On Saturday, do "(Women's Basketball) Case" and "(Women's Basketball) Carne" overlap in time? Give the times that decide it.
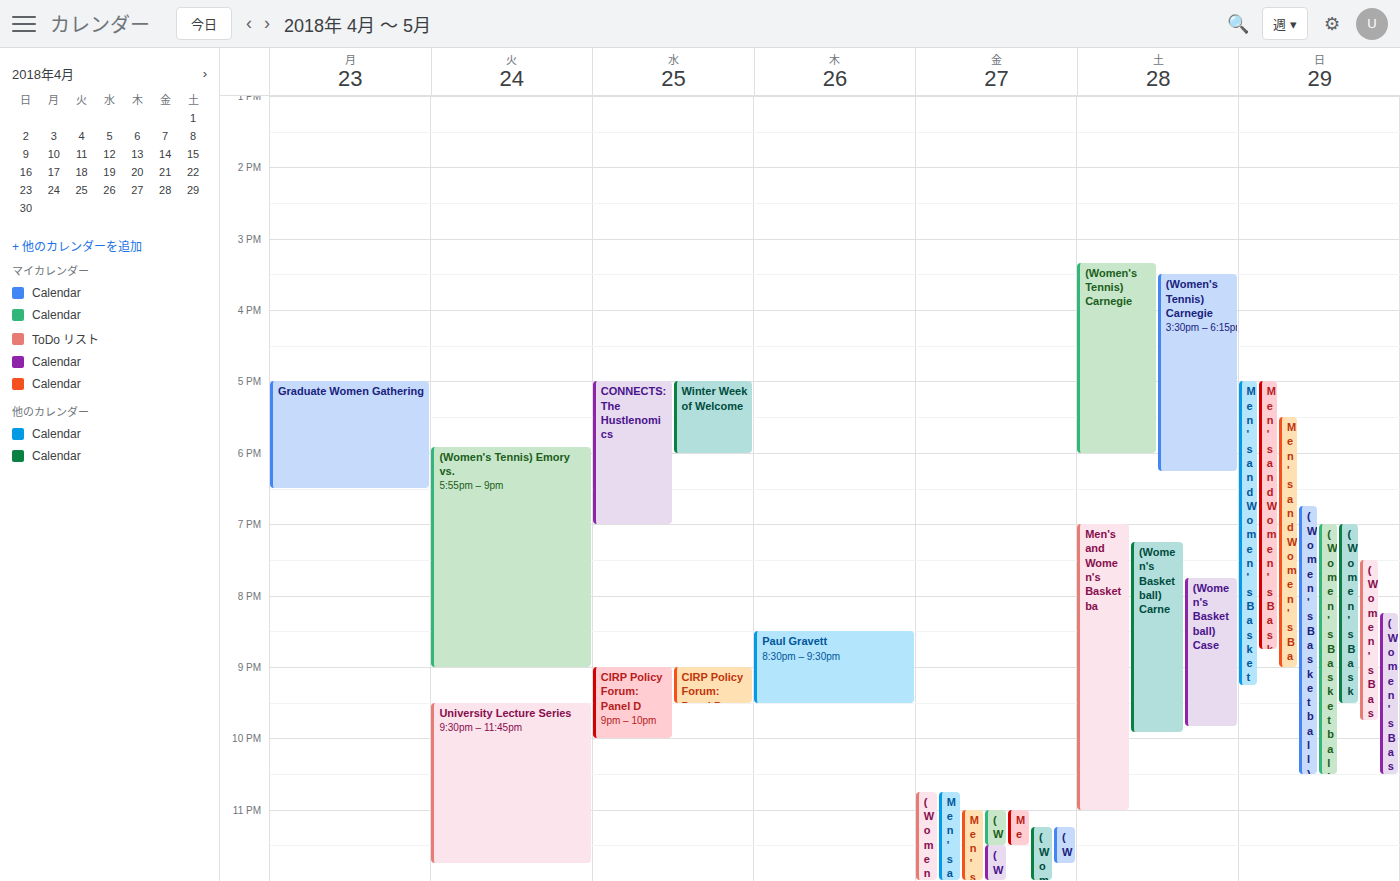
"(Women's Basketball) Case" runs 7:45 PM to 9:50 PM, inside "(Women's Basketball) Carne" -- they overlap.